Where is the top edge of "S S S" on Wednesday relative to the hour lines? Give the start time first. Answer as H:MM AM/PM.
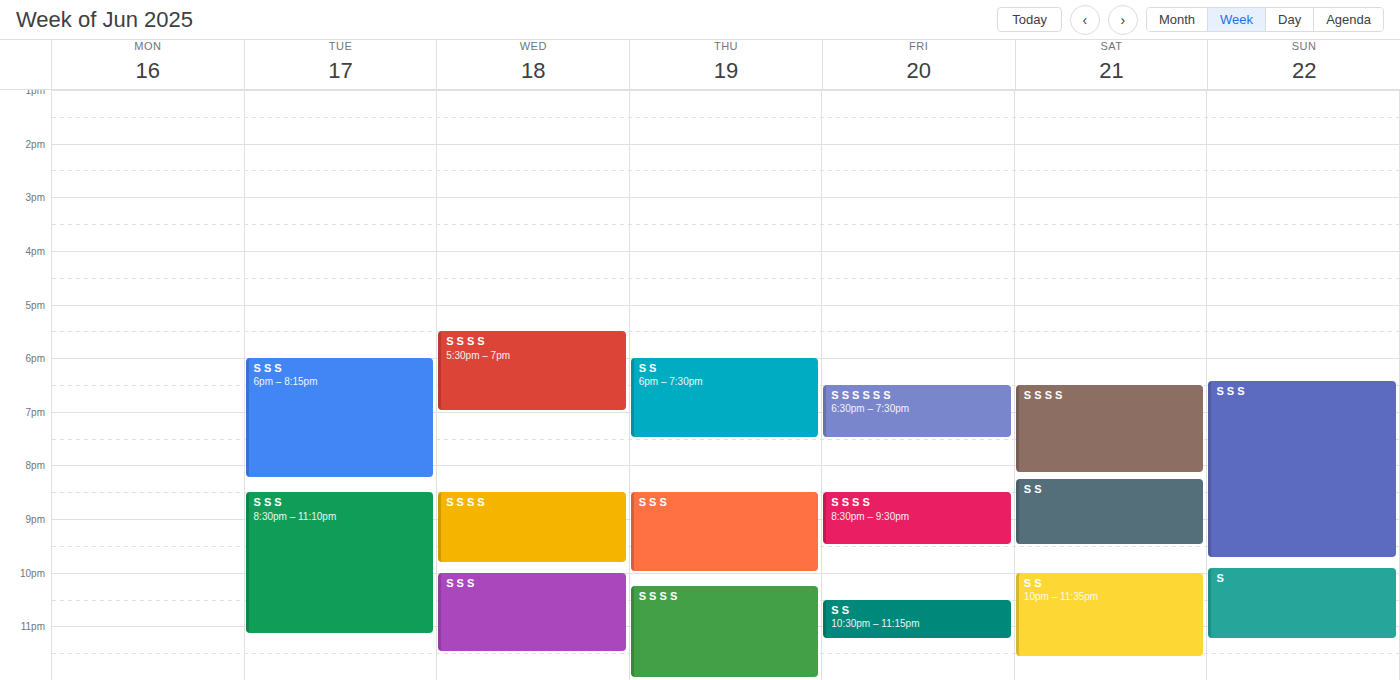
10:00 PM -- exactly on the 10 PM line.